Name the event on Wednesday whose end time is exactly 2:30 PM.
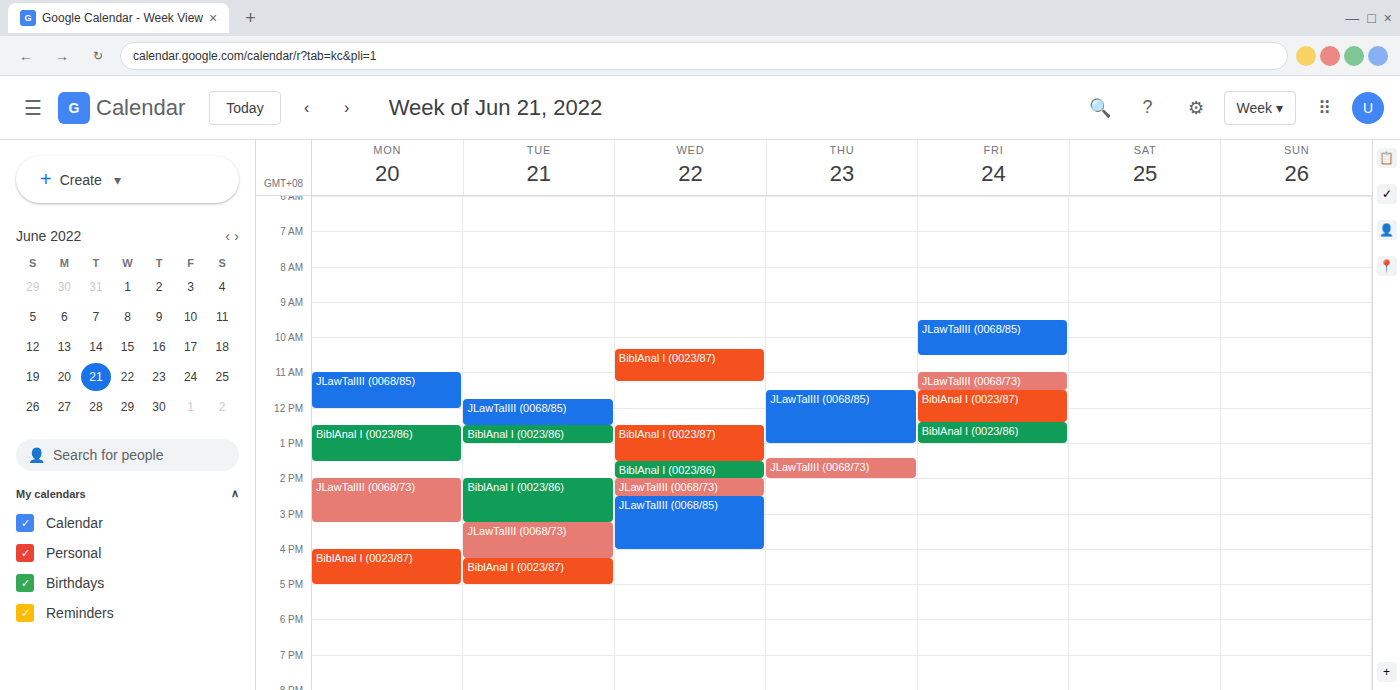
"JLawTalIII (0068/73)"